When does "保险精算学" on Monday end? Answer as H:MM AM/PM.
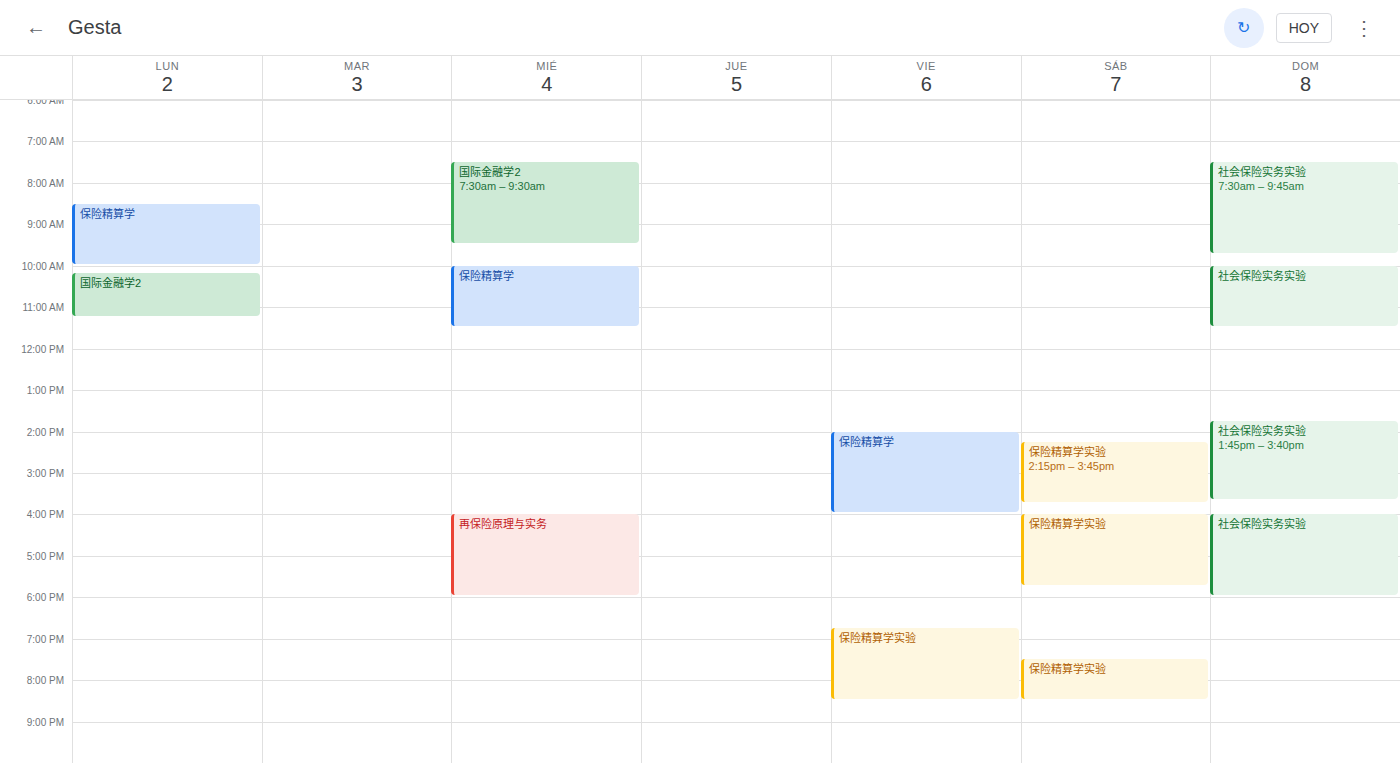
10:00 AM